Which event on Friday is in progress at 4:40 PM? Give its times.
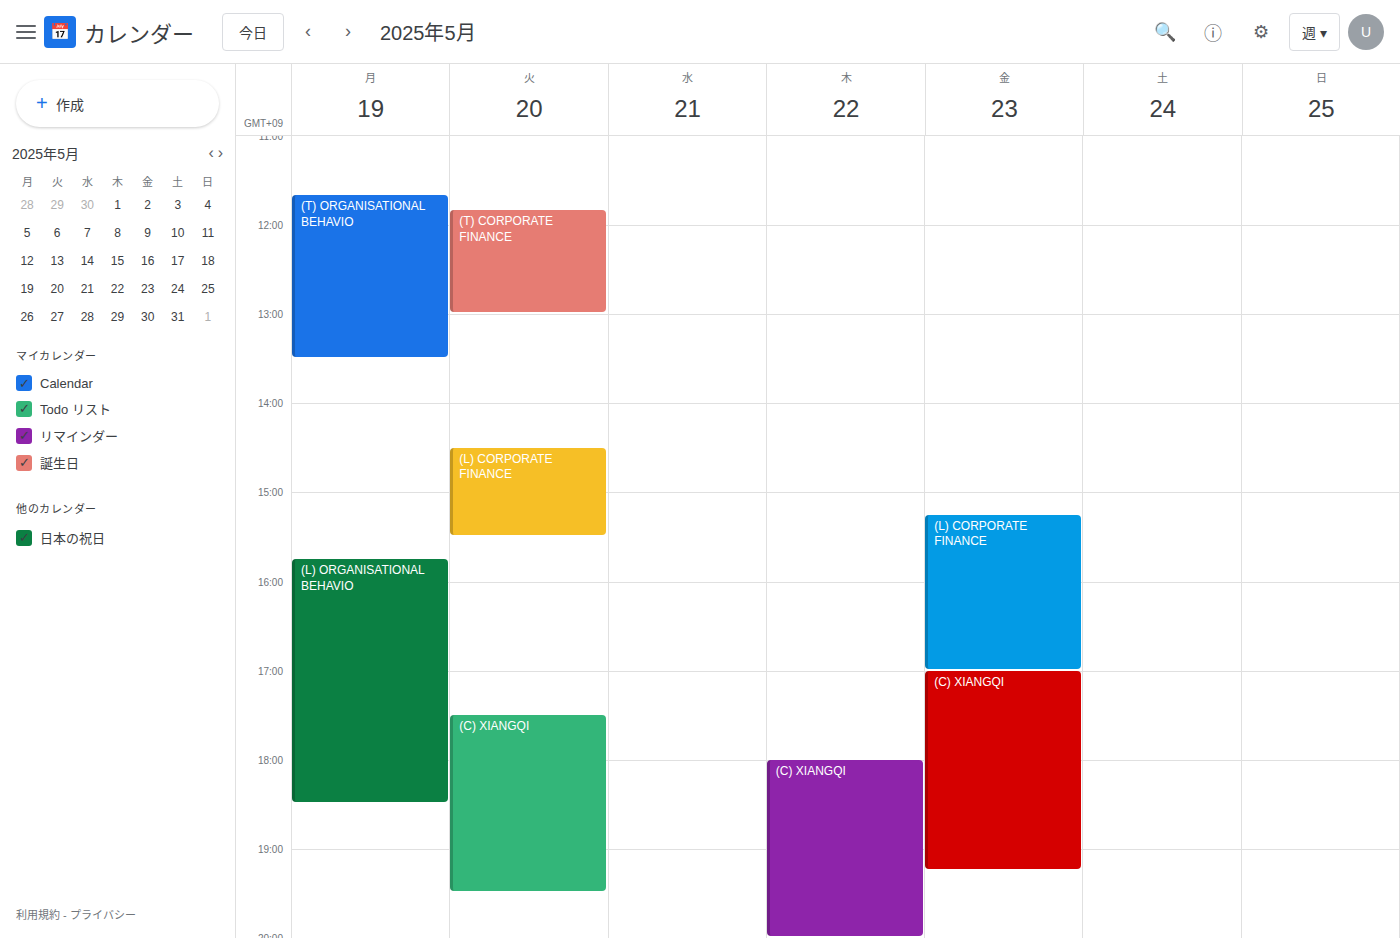
"(L) CORPORATE FINANCE", 3:15 PM to 5:00 PM